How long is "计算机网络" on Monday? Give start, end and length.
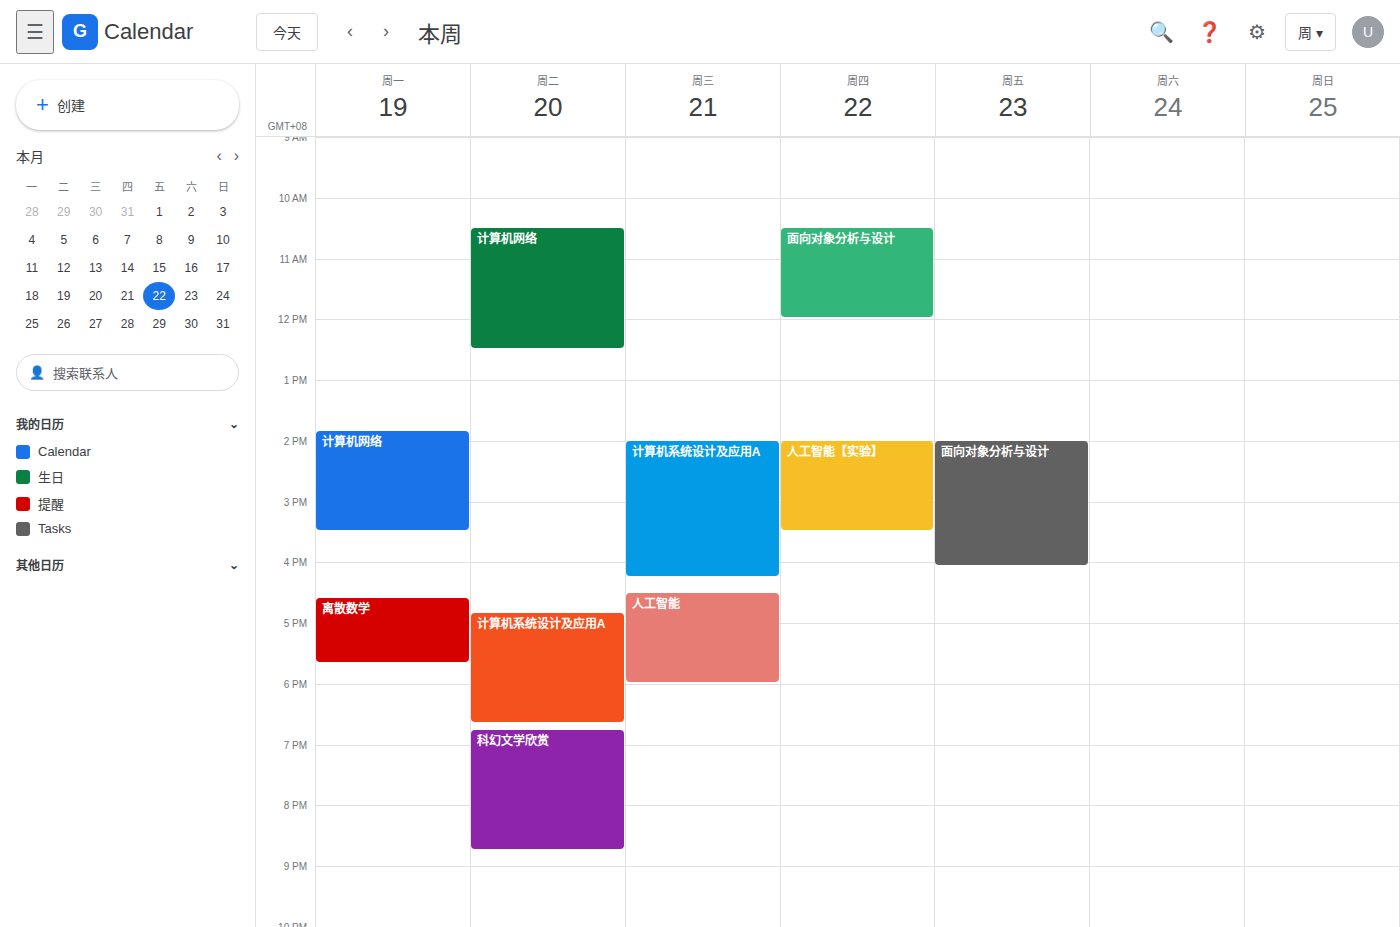
1:50 PM to 3:30 PM, 1 hour 40 minutes